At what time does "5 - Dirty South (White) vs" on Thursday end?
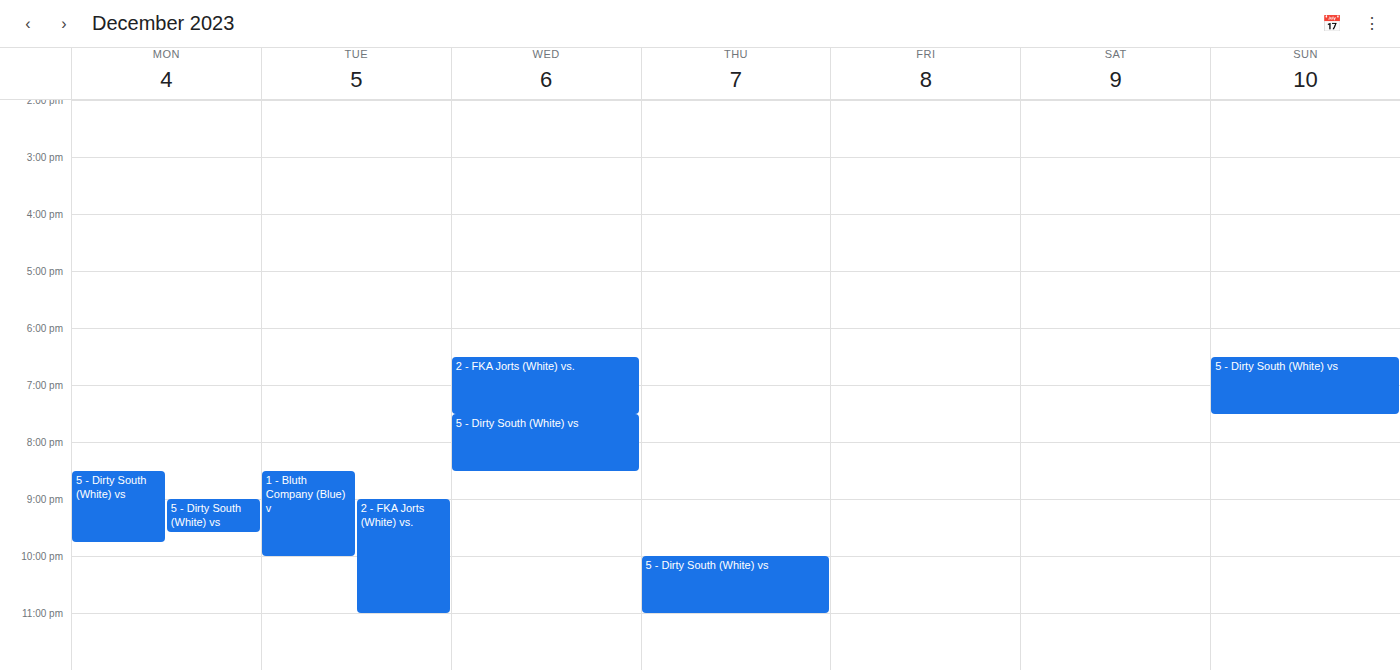
11:00 PM